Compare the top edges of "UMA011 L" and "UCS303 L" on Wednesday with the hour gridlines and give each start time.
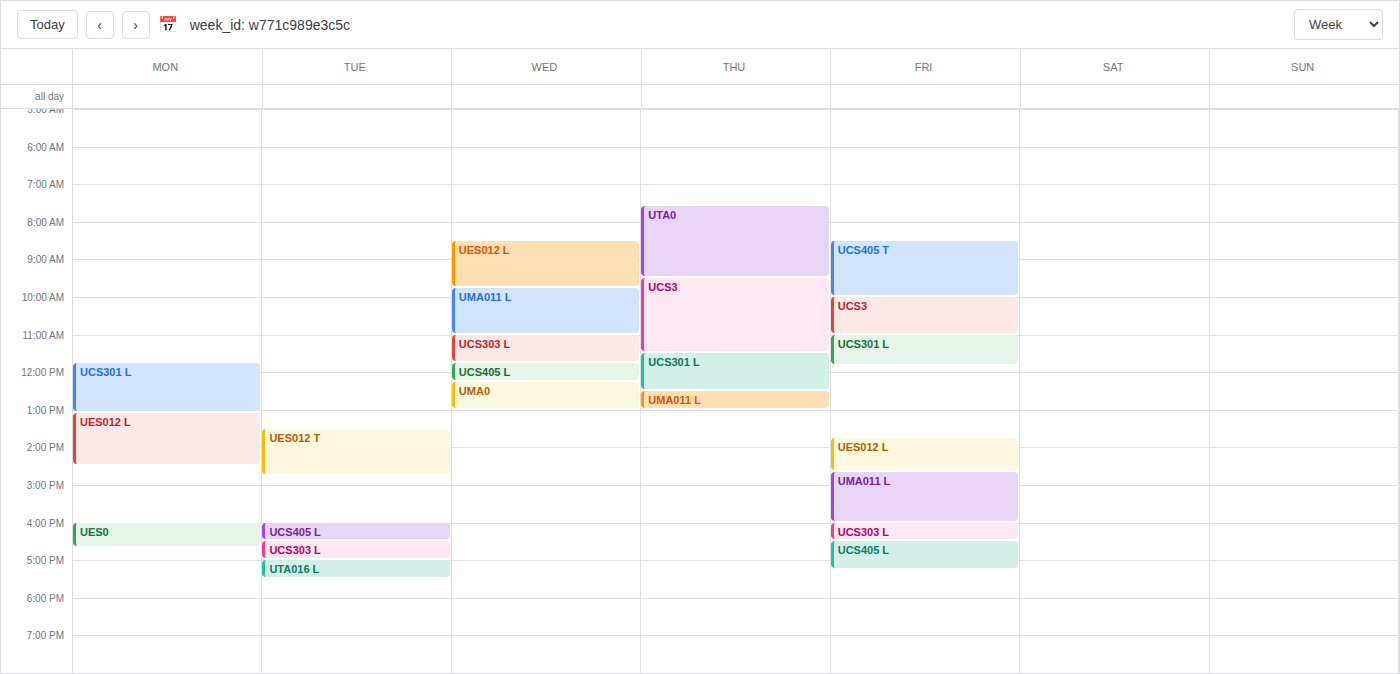
"UMA011 L": 9:45 AM, neither: three quarters of the way from the 9 AM line to the 10 AM line. "UCS303 L": 11:00 AM, exactly on the 11 AM line.